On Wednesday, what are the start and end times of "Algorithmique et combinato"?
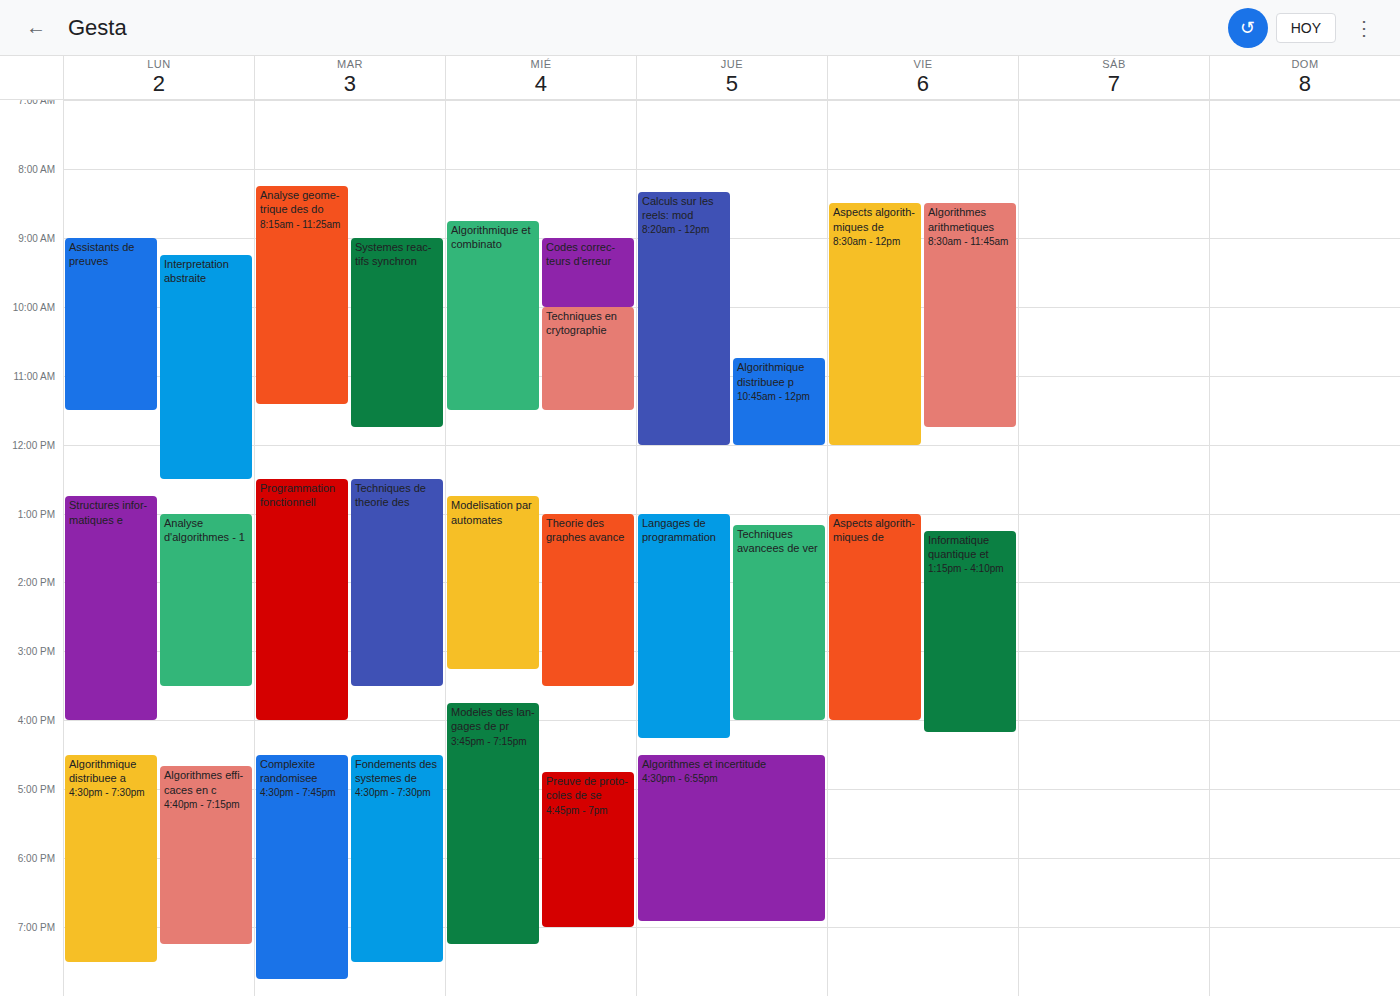
08:45 to 11:30